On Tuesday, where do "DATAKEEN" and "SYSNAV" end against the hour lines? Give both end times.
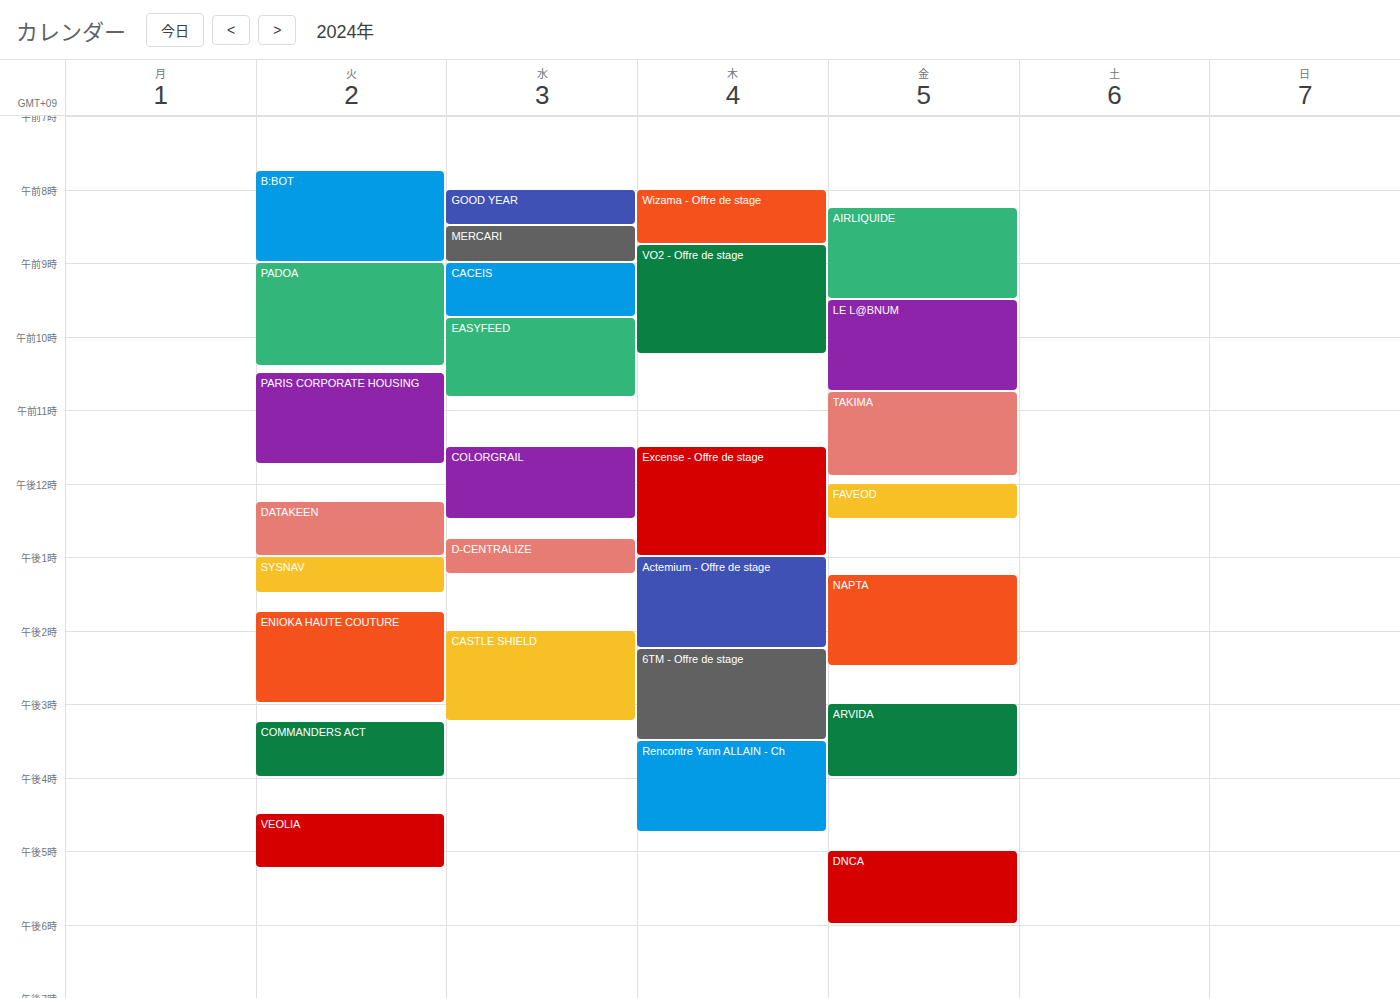
"DATAKEEN": 1:00 PM, exactly on the 1 PM line. "SYSNAV": 1:30 PM, halfway between the 1 PM and 2 PM lines.